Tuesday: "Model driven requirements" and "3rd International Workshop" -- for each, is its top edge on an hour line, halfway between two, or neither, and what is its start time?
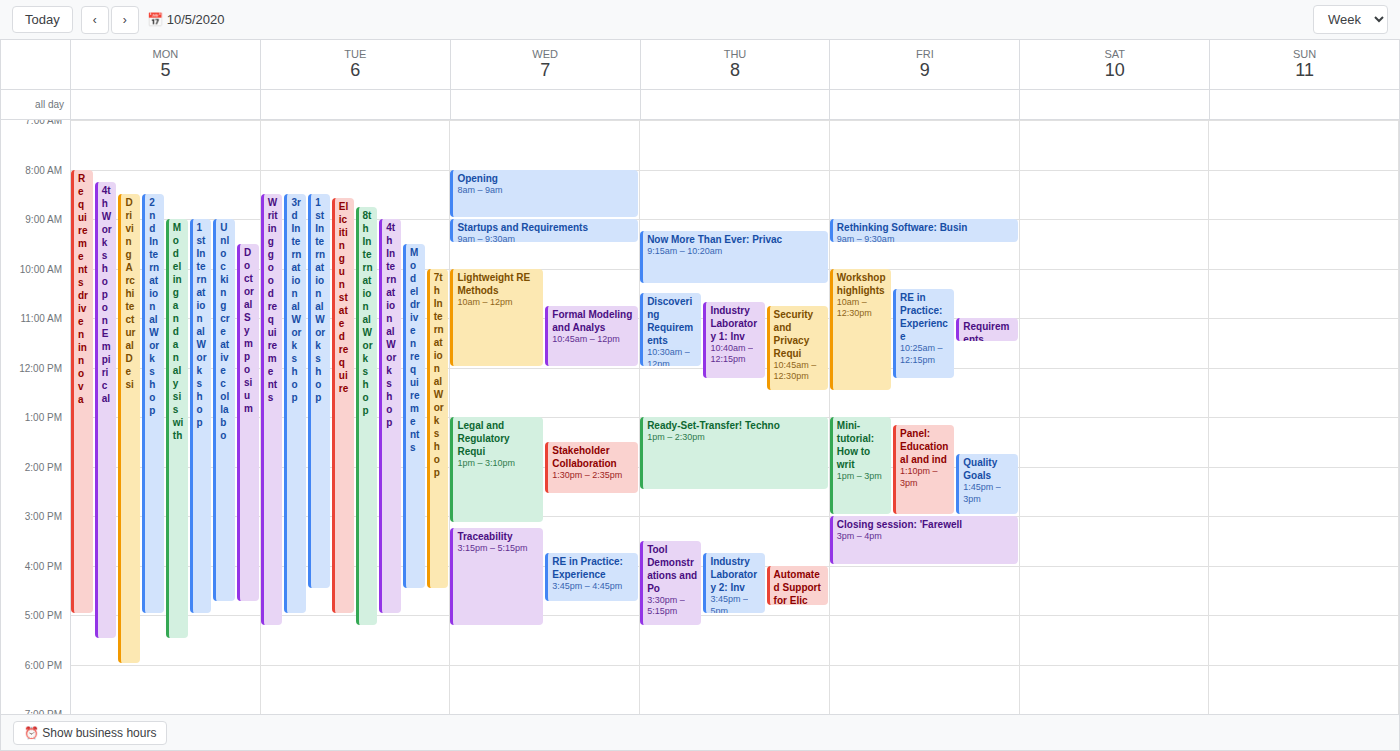
"Model driven requirements": 9:30 AM, halfway between the 9 AM and 10 AM lines. "3rd International Workshop": 8:30 AM, halfway between the 8 AM and 9 AM lines.